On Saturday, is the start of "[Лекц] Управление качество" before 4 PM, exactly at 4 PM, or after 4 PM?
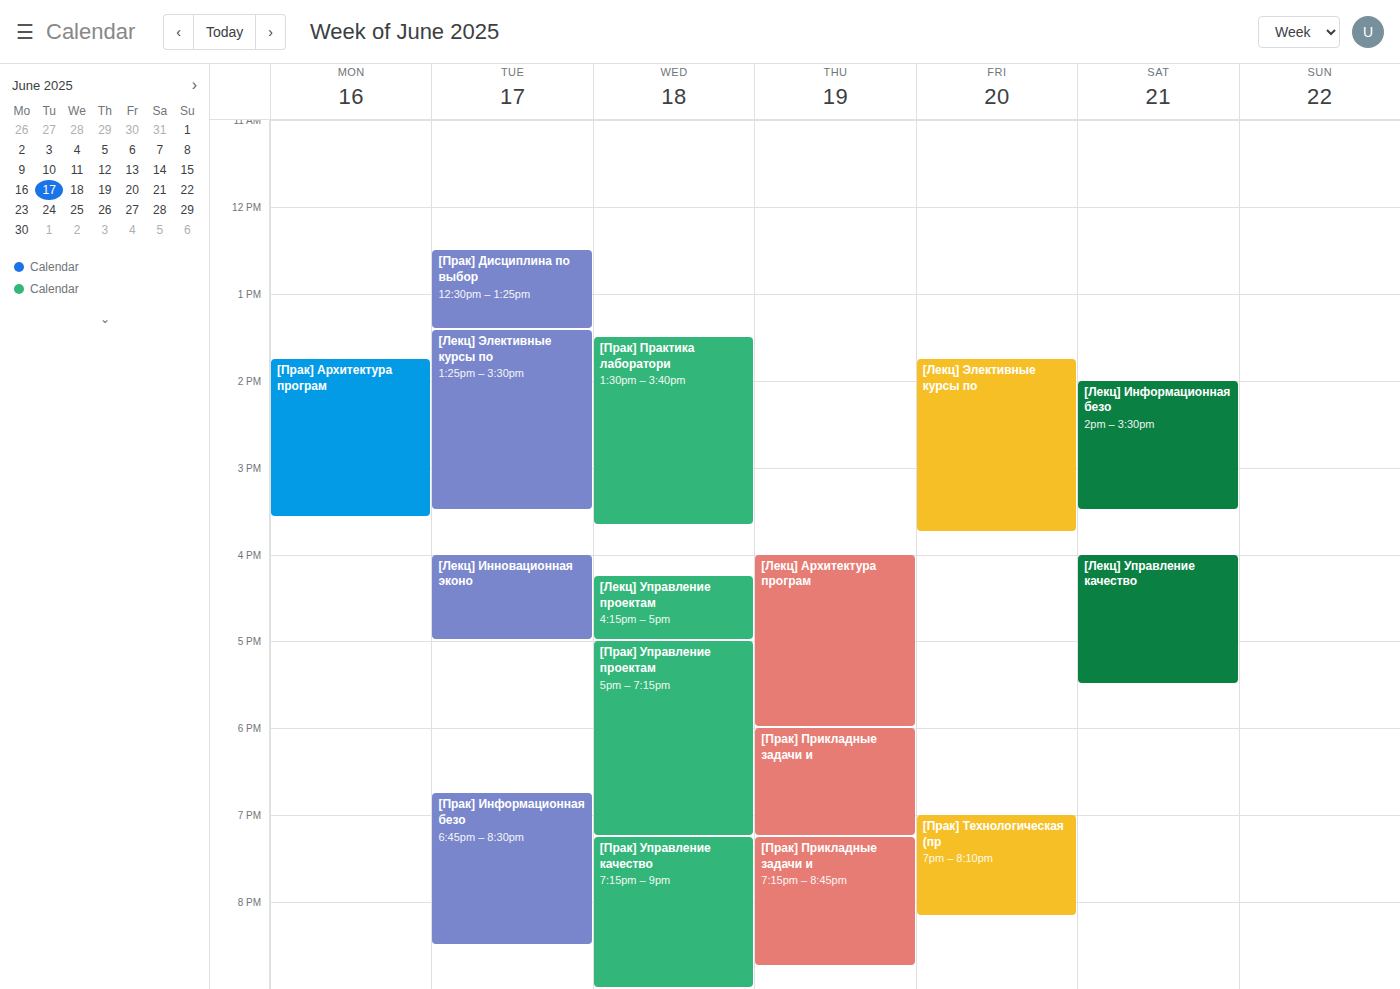
4:00 PM -- exactly at 4 PM, on the 4 PM line.